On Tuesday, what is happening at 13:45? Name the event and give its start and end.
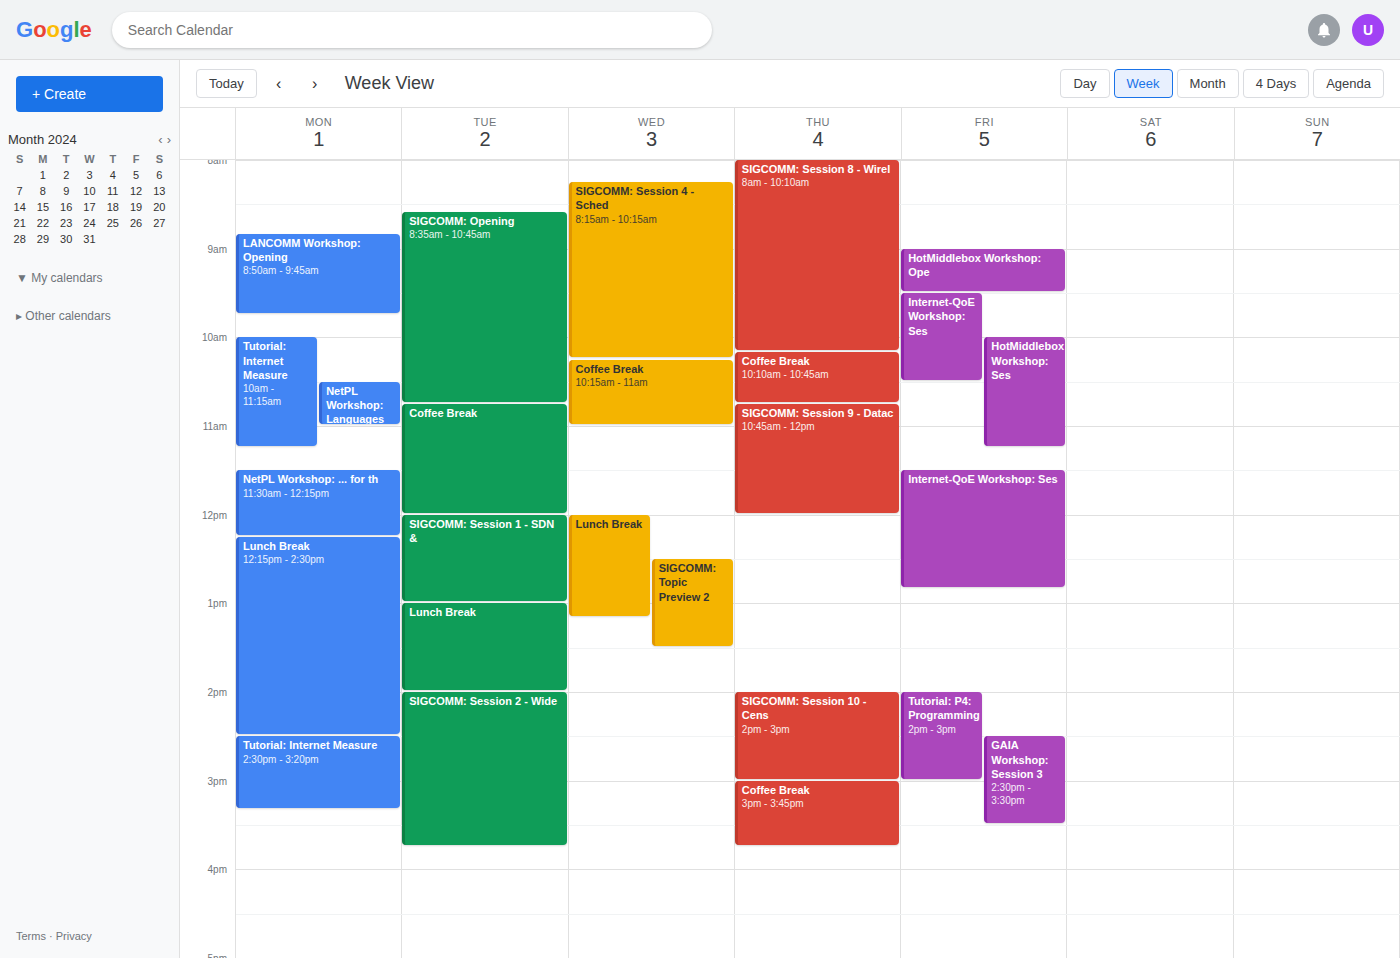
"Lunch Break", 13:00 to 14:00